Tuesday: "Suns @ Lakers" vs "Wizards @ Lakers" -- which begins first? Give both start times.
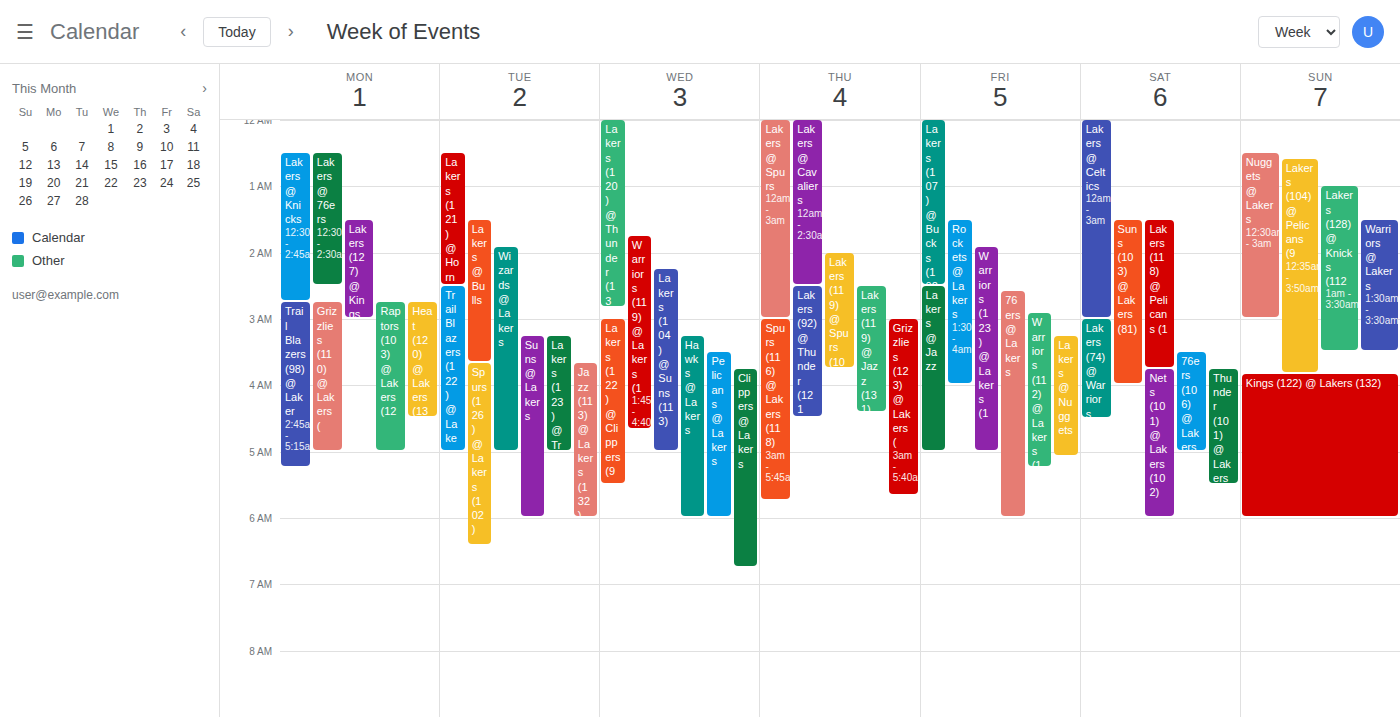
"Wizards @ Lakers" 1:55 AM; "Suns @ Lakers" 3:15 AM.